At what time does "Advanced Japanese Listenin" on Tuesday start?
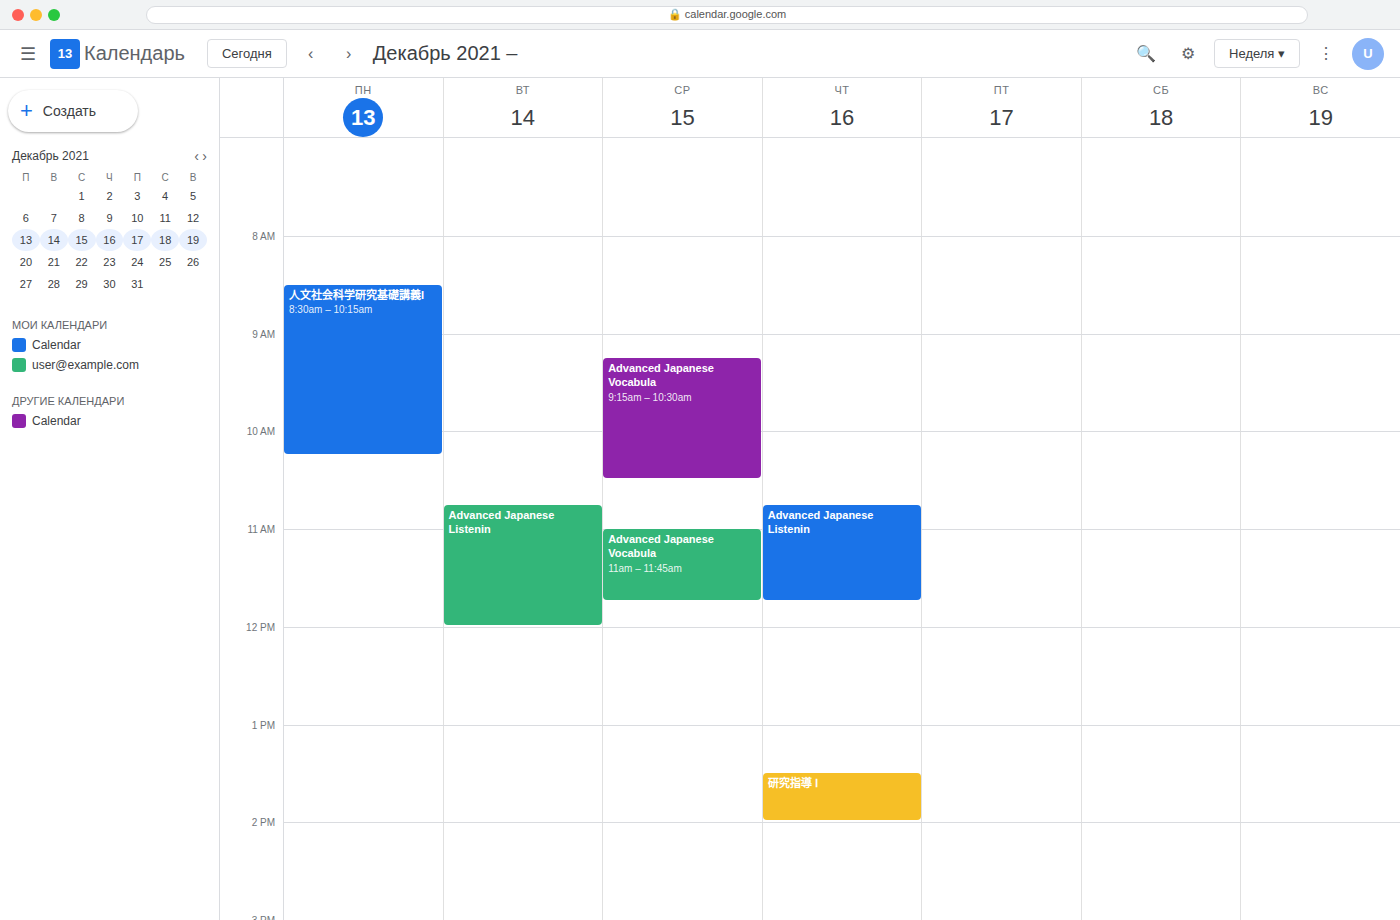
10:45 AM